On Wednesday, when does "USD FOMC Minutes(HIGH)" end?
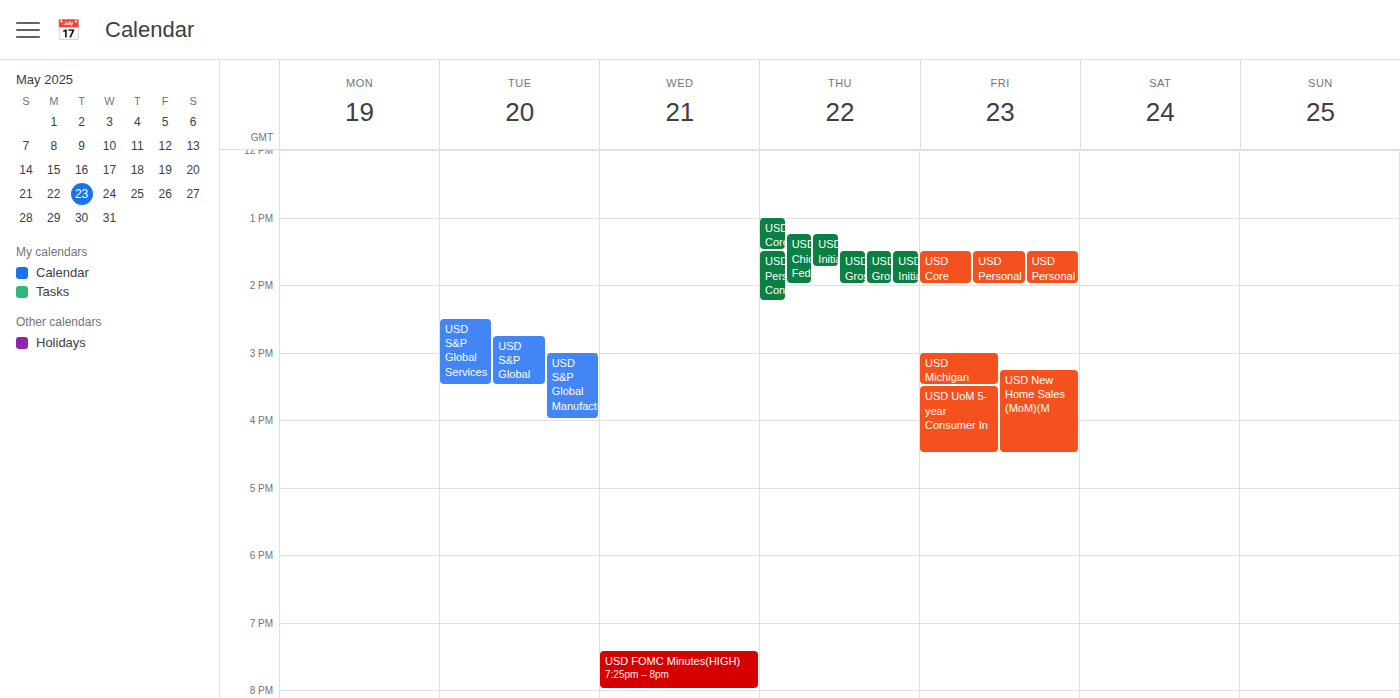
8:00 PM